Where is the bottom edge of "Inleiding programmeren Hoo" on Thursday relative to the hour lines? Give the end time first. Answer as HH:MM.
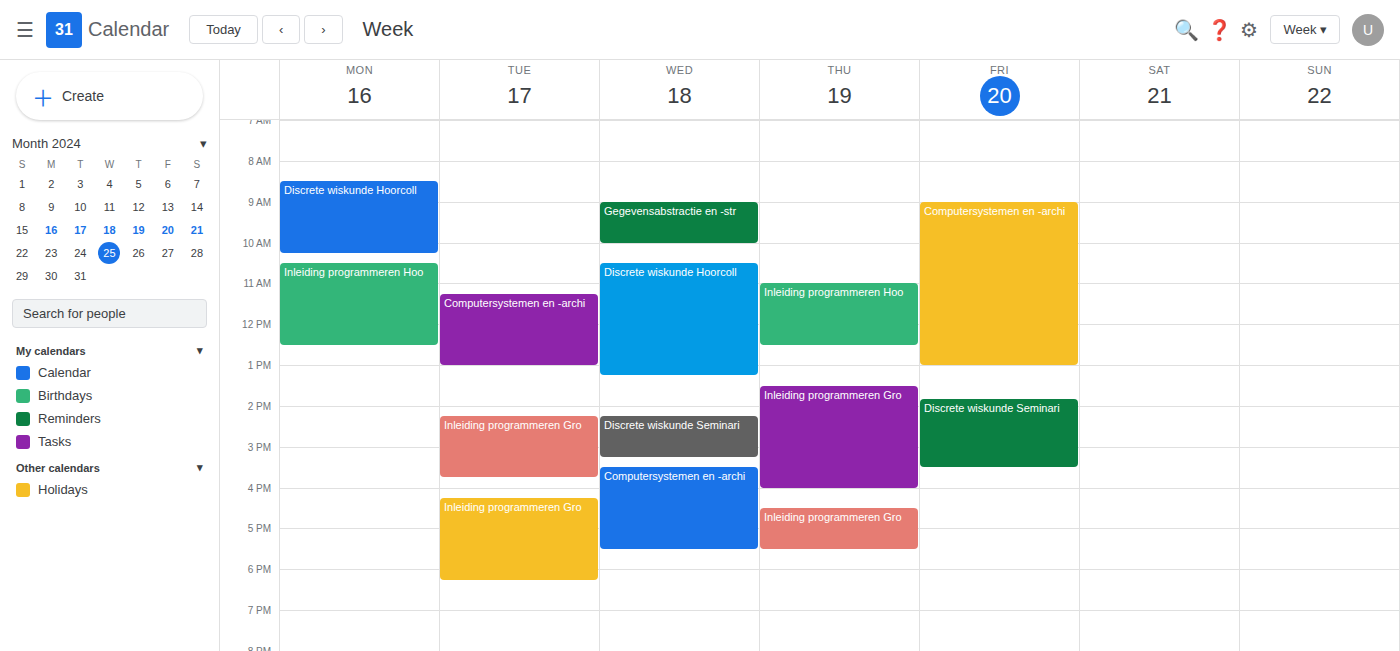
12:30 -- halfway between the 12:00 and 13:00 lines.